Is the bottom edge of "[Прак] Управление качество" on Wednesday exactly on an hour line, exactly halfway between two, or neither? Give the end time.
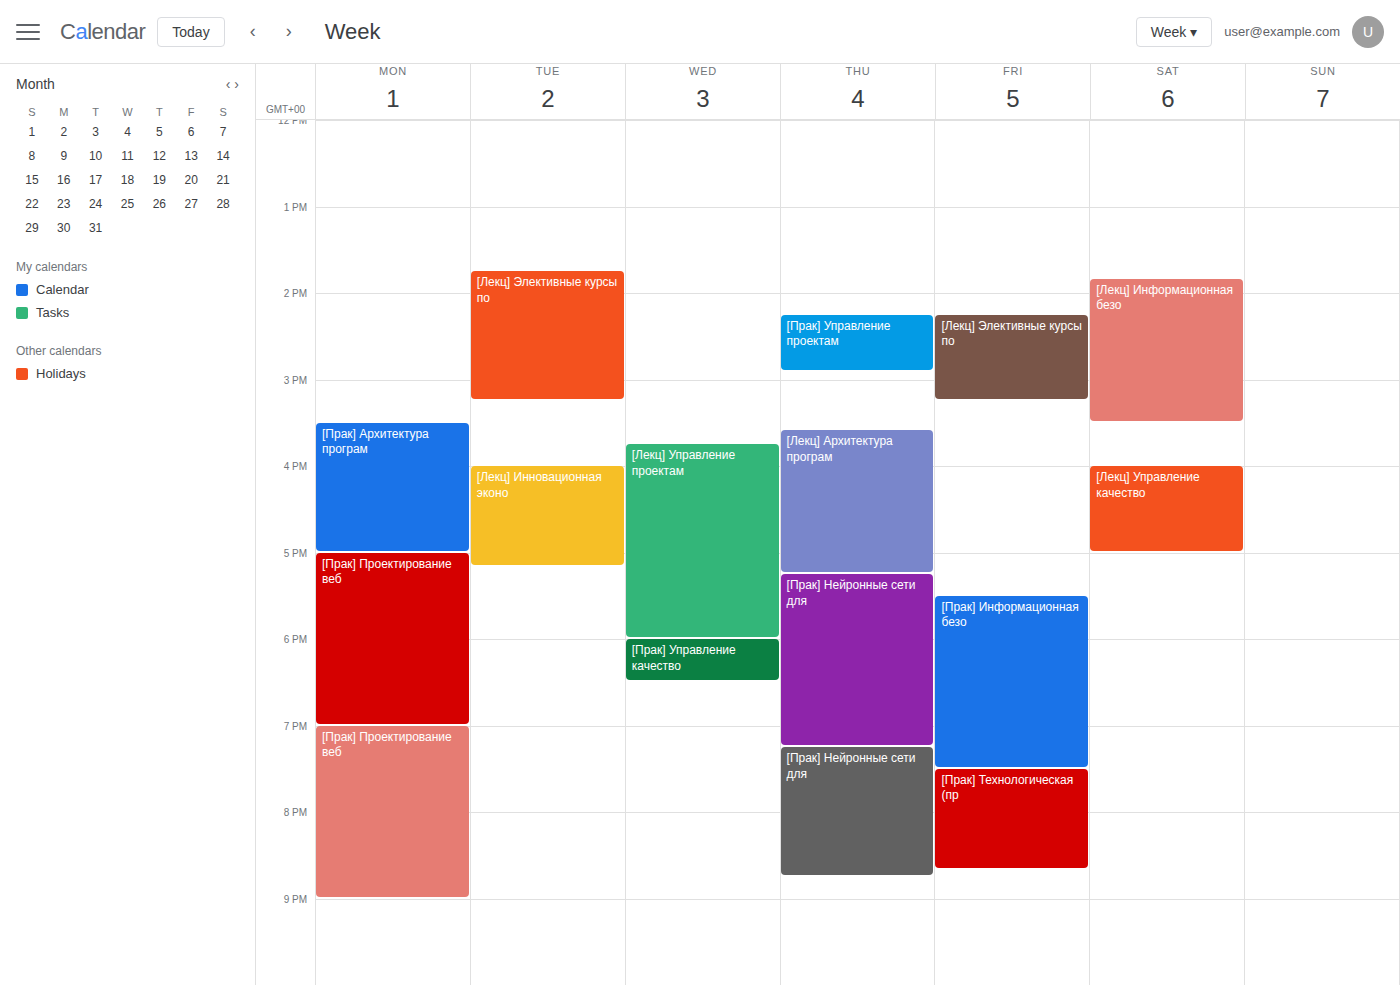
6:30 PM -- halfway between the 6 PM and 7 PM lines.